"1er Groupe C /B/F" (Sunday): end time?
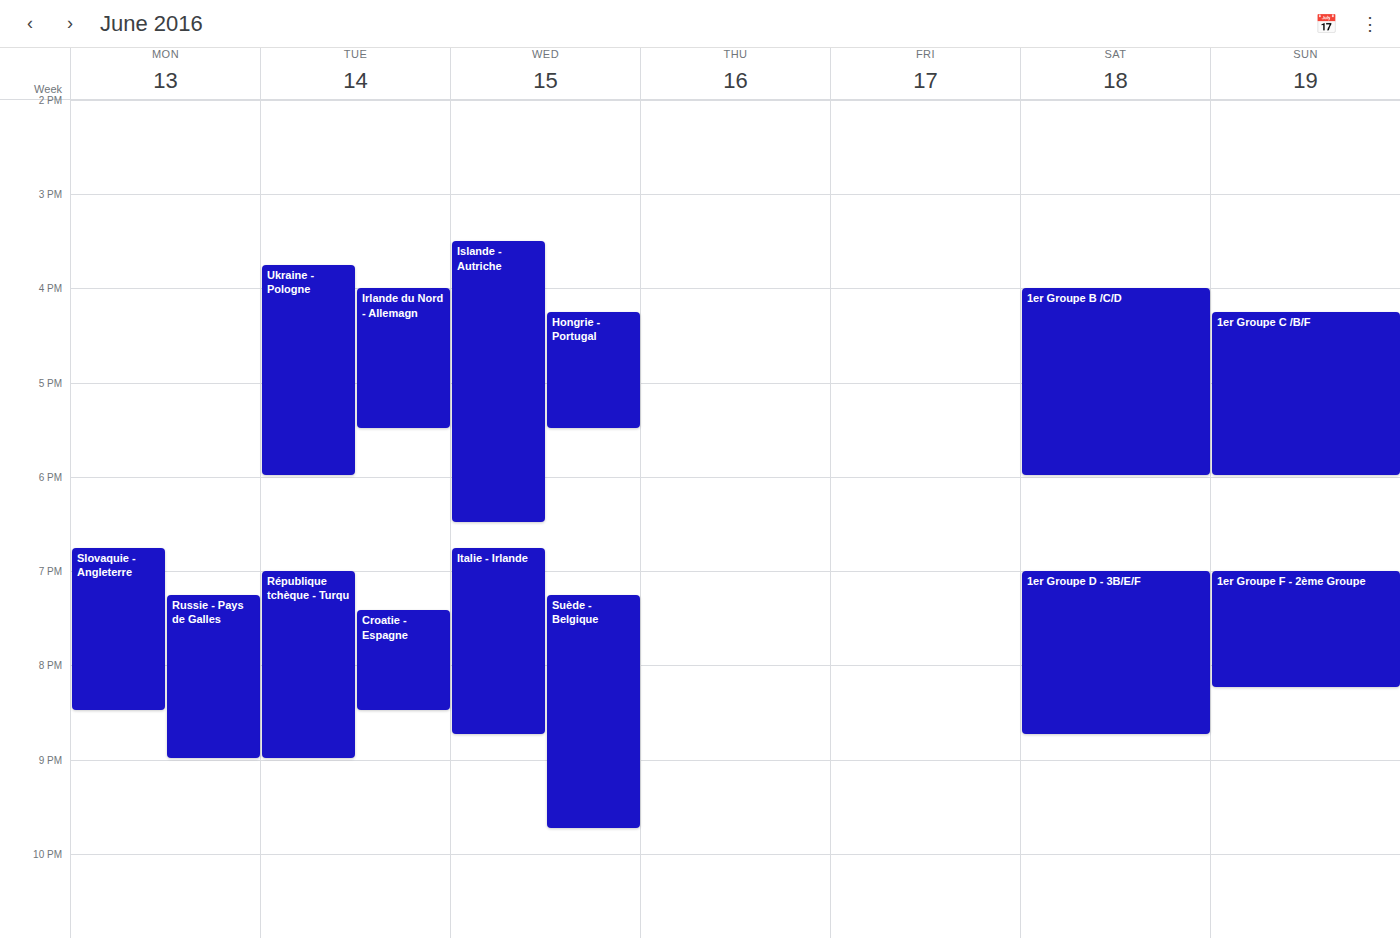
18:00